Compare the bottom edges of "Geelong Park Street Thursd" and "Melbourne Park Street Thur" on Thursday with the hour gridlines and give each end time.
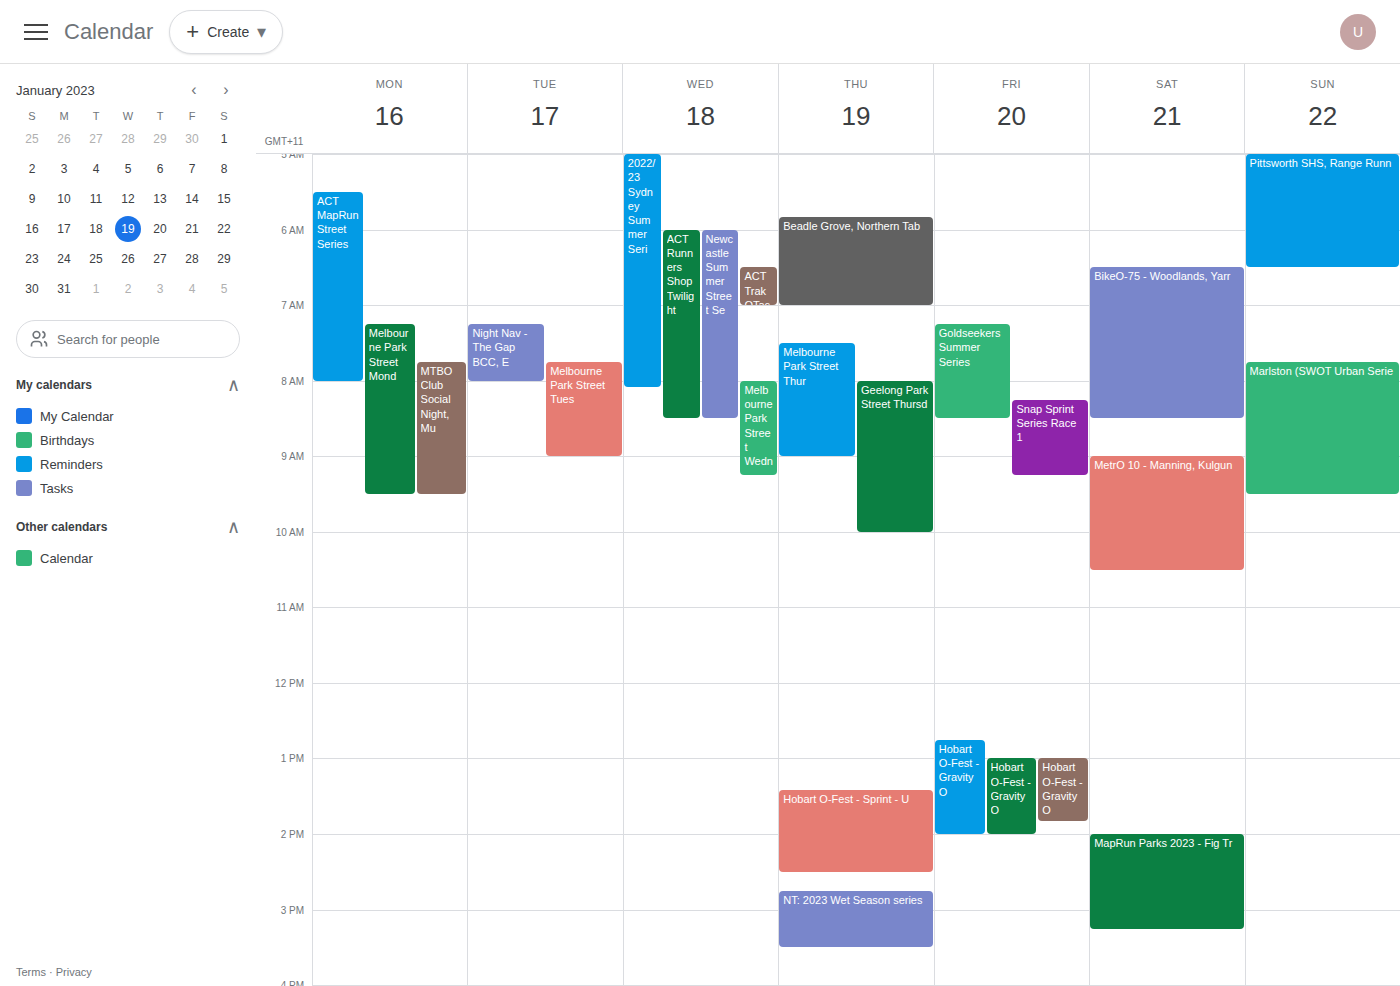
"Geelong Park Street Thursd": 10:00 AM, exactly on the 10 AM line. "Melbourne Park Street Thur": 9:00 AM, exactly on the 9 AM line.